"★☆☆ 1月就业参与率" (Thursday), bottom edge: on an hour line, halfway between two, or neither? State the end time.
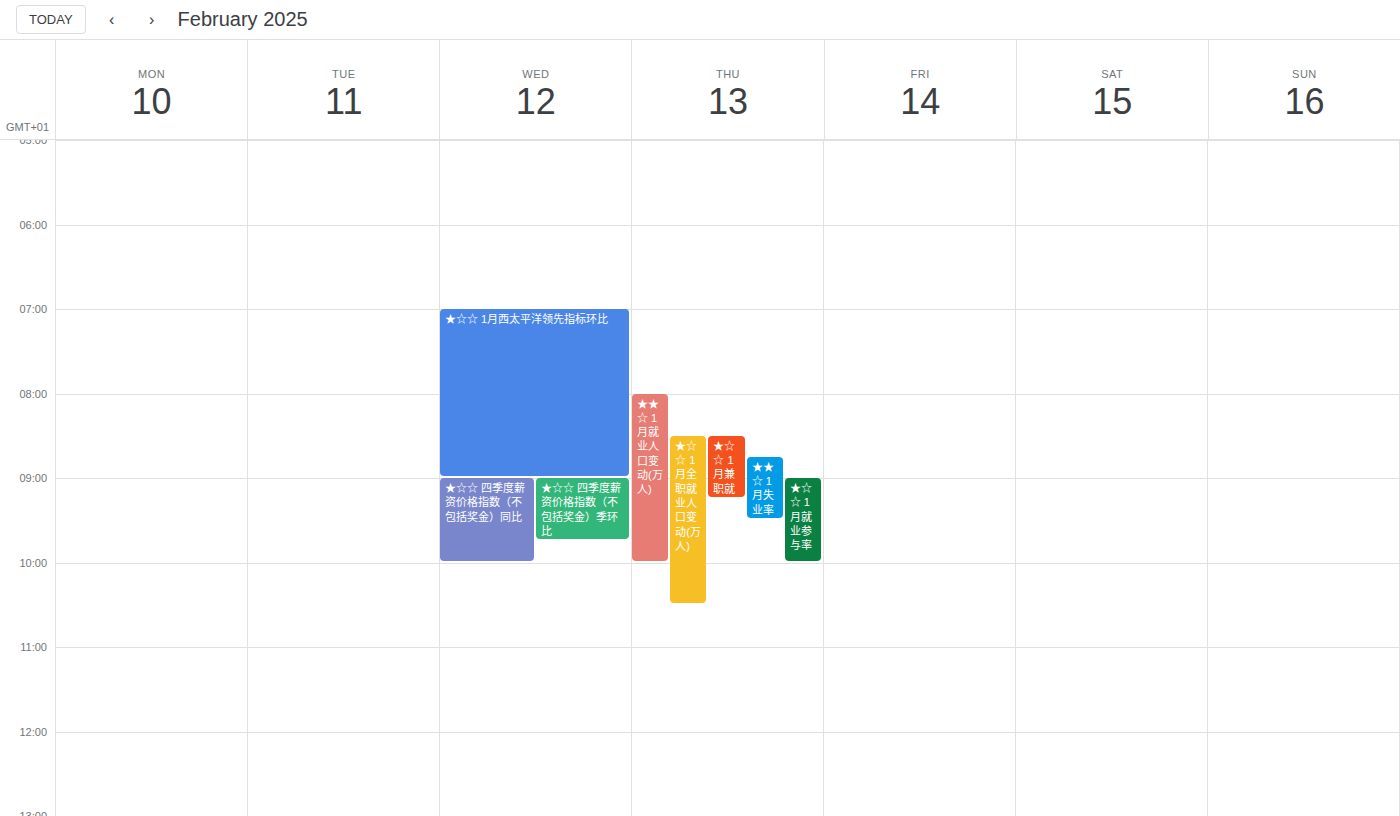
10:00 AM -- exactly on the 10 AM line.